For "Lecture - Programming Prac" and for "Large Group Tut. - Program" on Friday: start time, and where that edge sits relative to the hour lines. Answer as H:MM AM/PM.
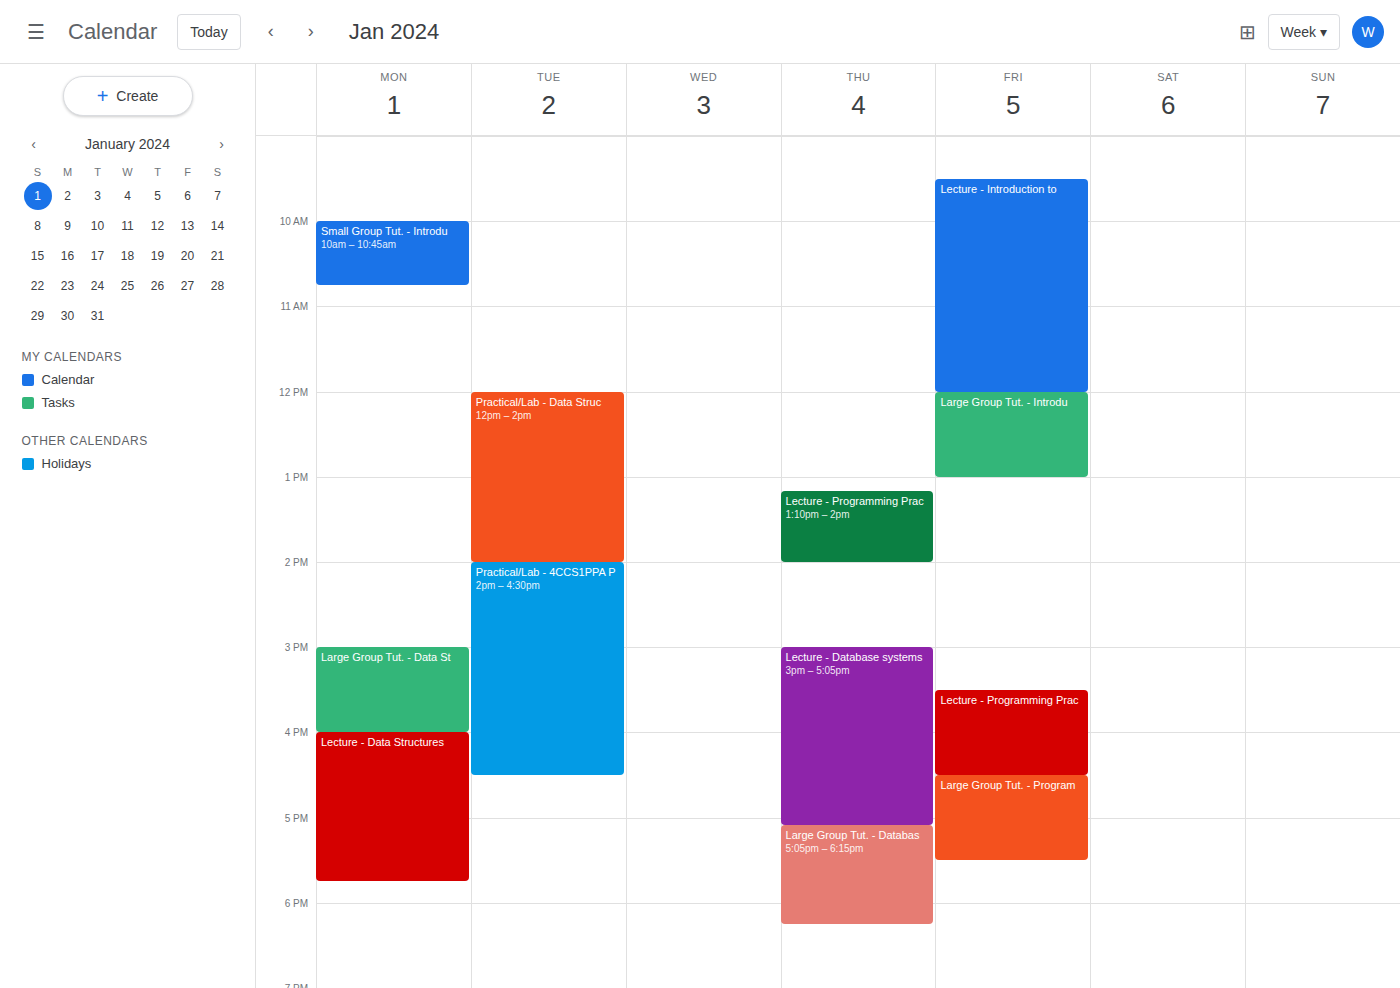
"Lecture - Programming Prac": 3:30 PM, halfway between the 3 PM and 4 PM lines. "Large Group Tut. - Program": 4:30 PM, halfway between the 4 PM and 5 PM lines.